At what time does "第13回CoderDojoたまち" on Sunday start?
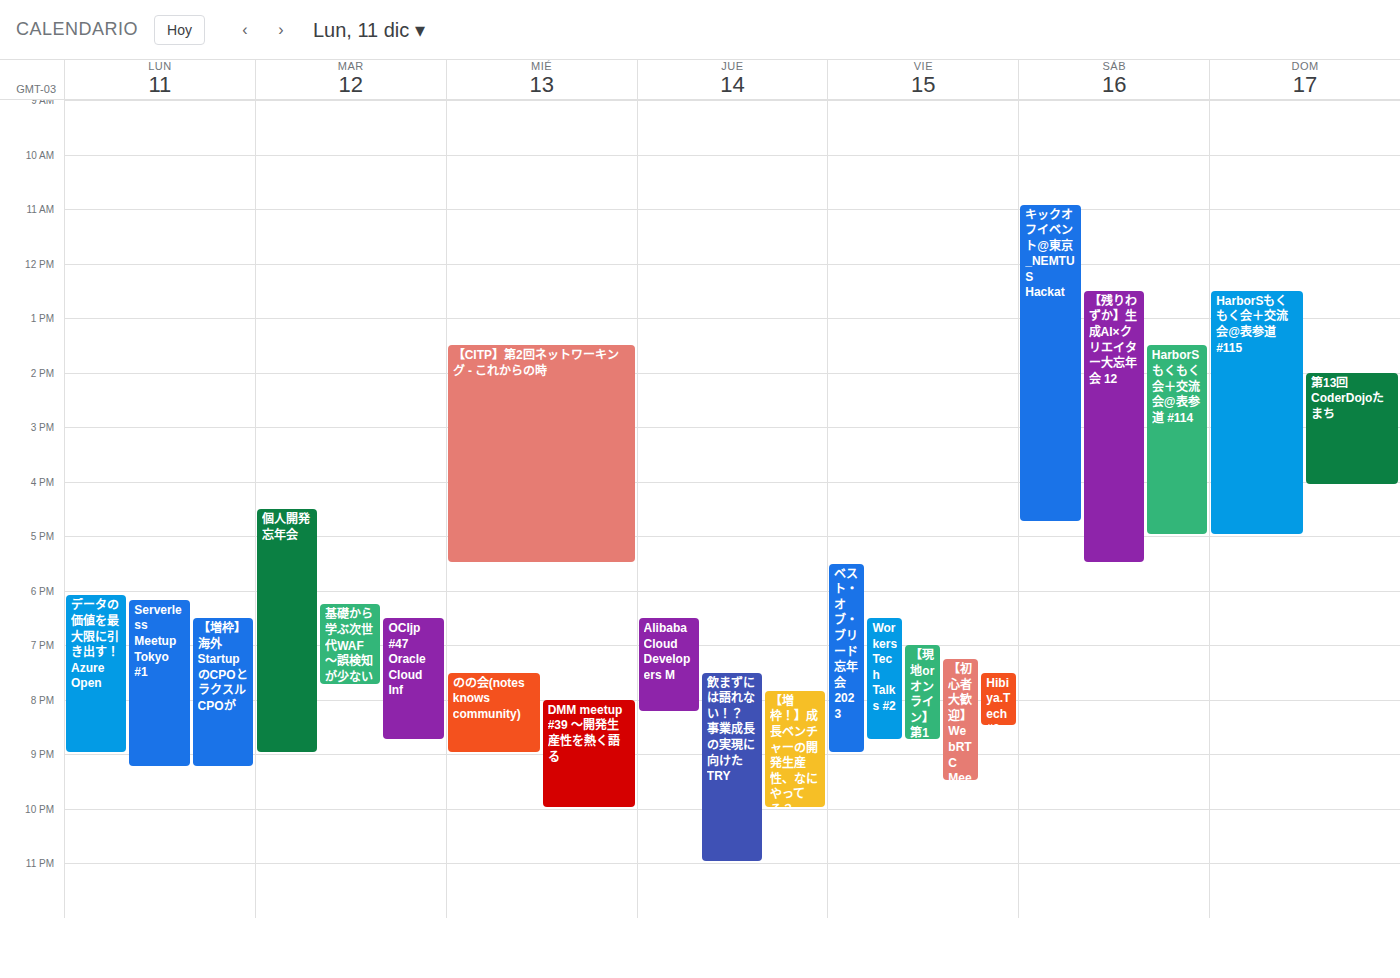
14:00